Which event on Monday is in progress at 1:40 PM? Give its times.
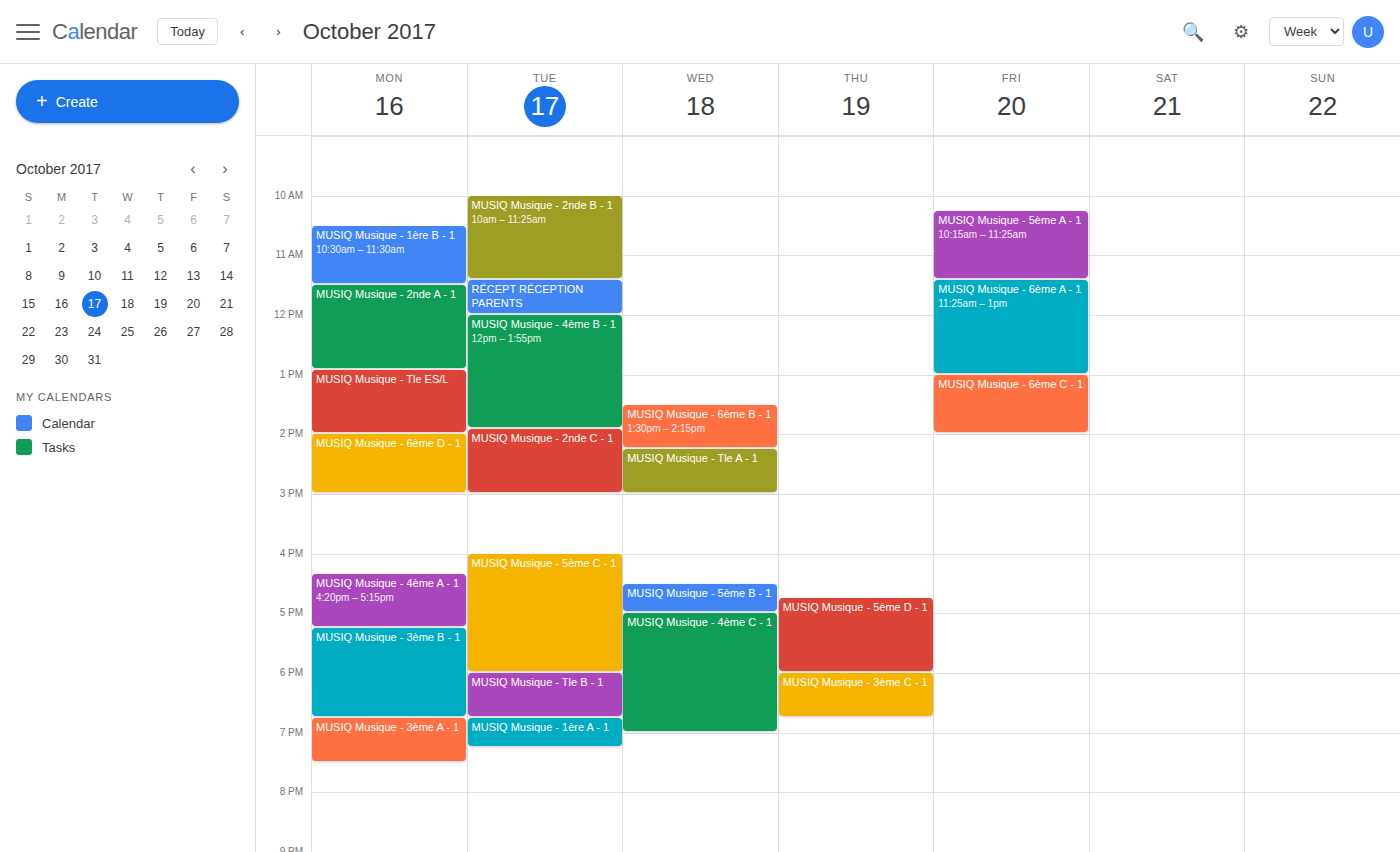
"MUSIQ Musique - Tle ES/L", 12:55 PM to 2:00 PM